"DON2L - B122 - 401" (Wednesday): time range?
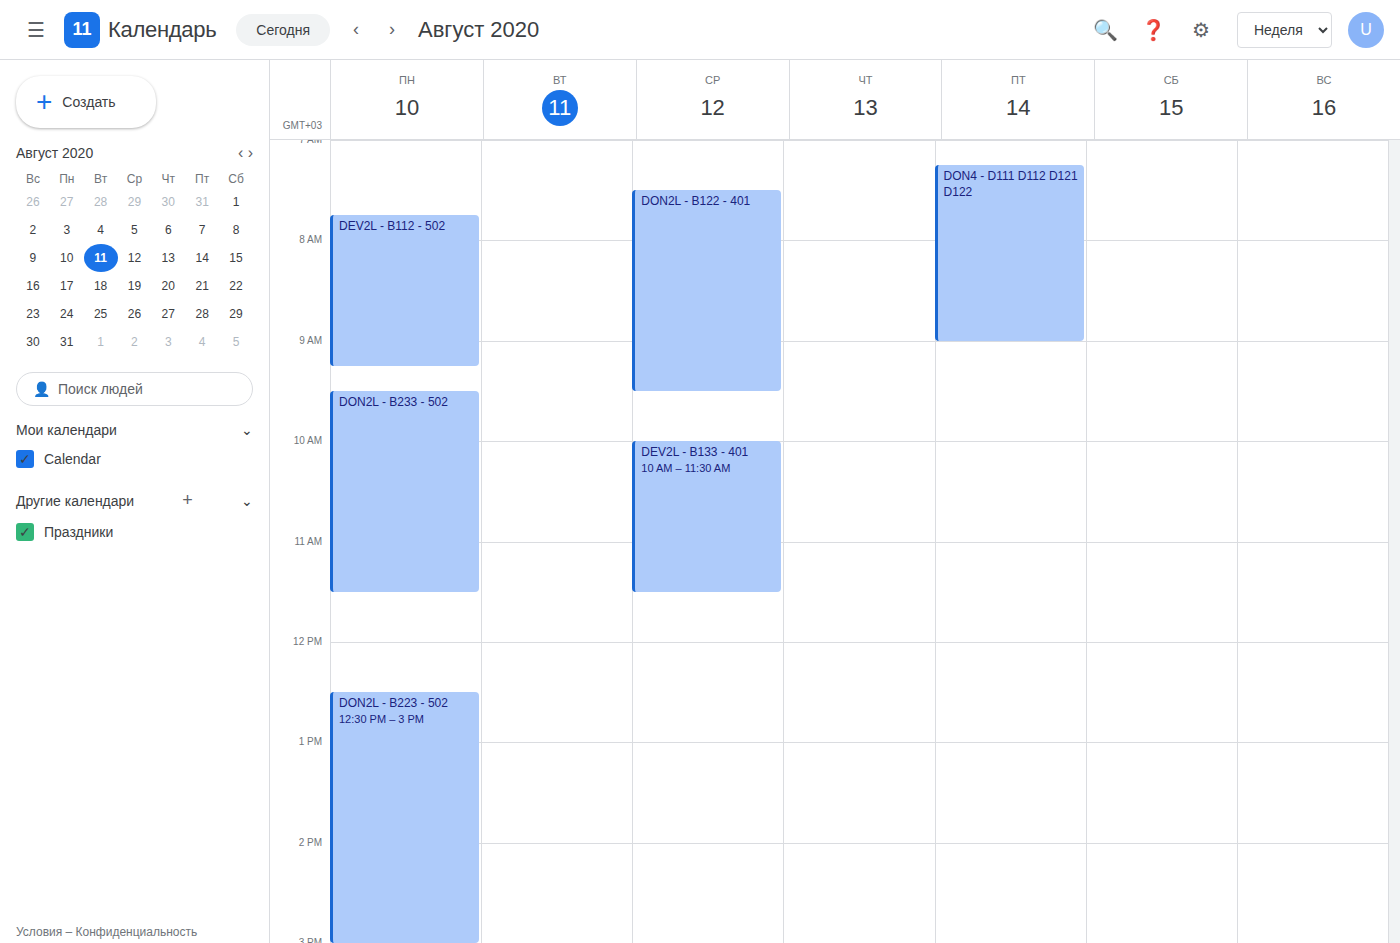
7:30 AM to 9:30 AM